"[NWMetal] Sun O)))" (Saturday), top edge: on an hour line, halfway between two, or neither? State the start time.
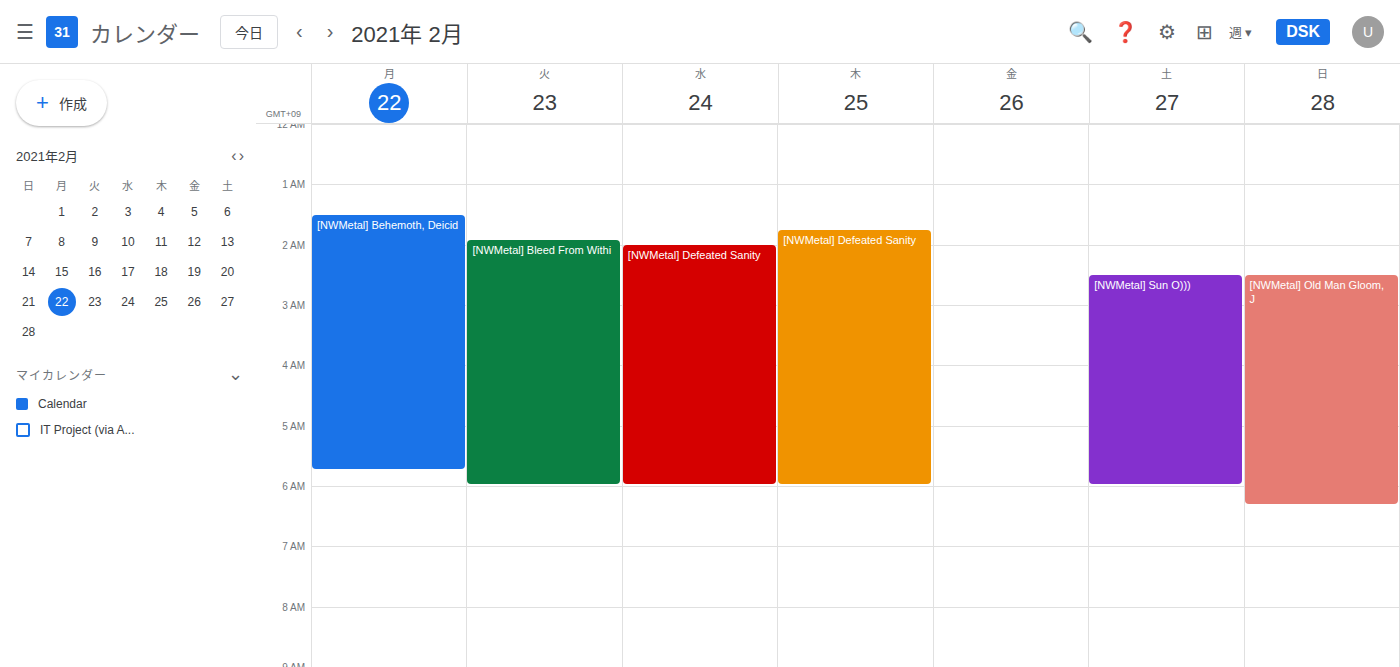
2:30 AM -- halfway between the 2 AM and 3 AM lines.